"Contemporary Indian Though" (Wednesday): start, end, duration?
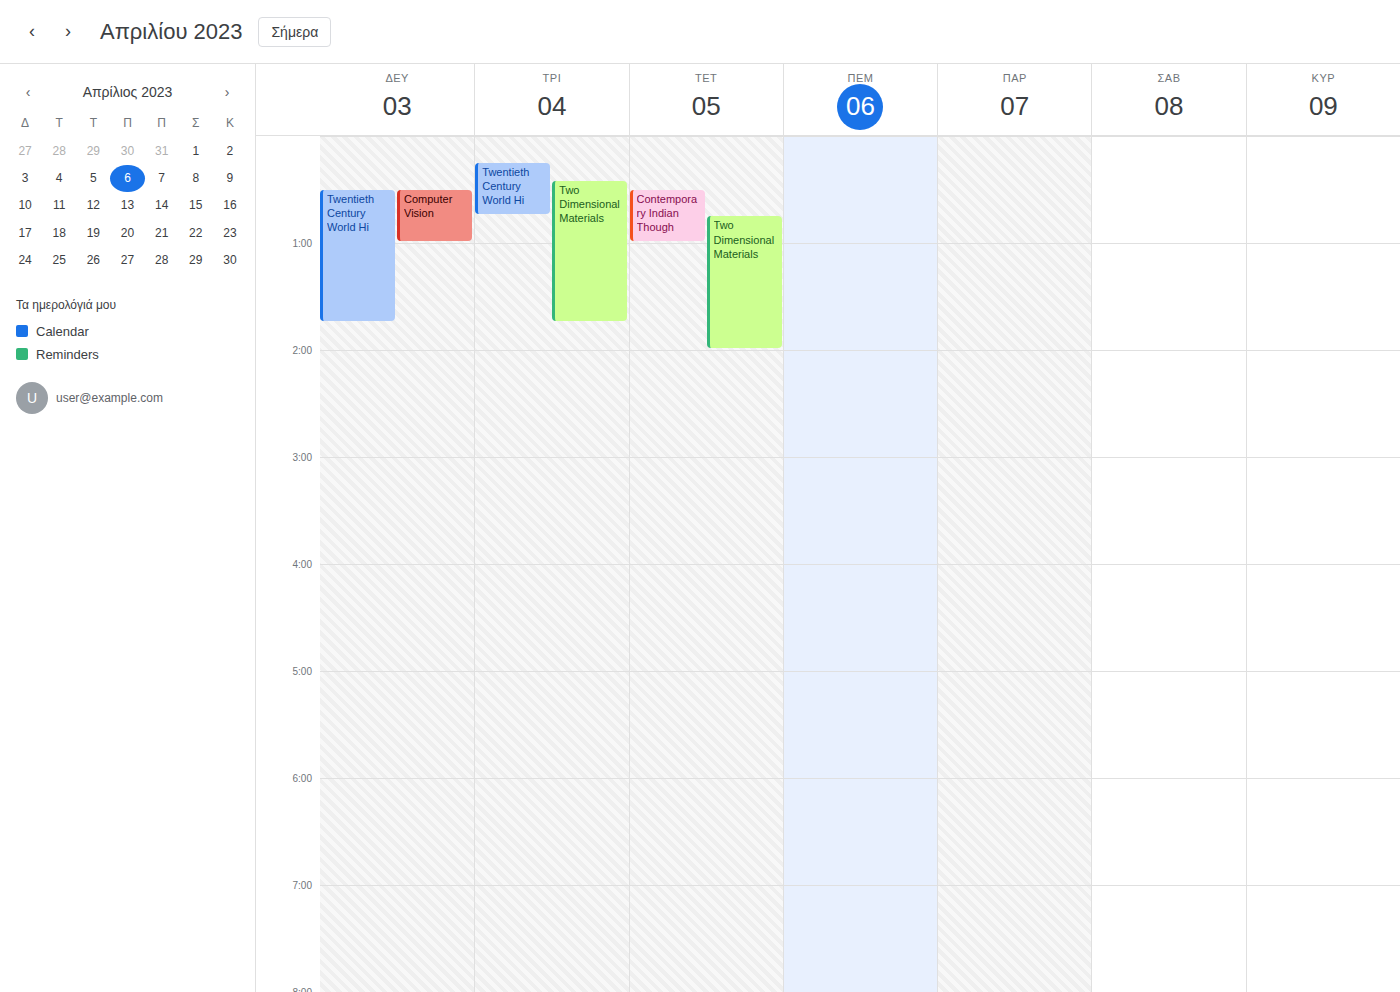
12:30 AM to 1:00 AM, 30 minutes